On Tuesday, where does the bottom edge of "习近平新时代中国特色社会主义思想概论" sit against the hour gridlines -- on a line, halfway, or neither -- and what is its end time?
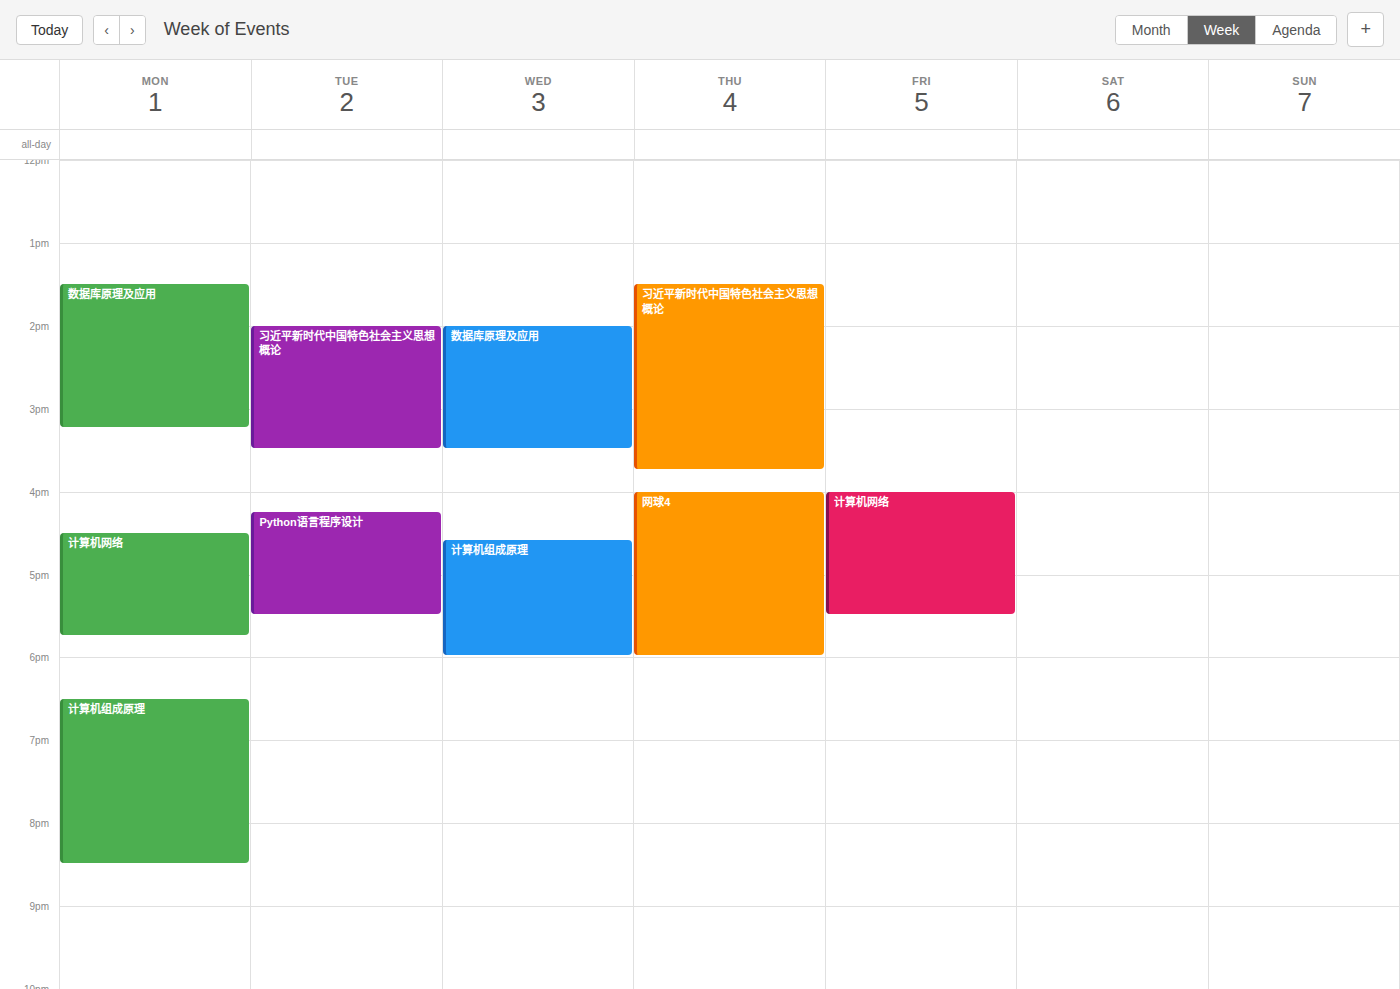
3:30 PM -- halfway between the 3 PM and 4 PM lines.